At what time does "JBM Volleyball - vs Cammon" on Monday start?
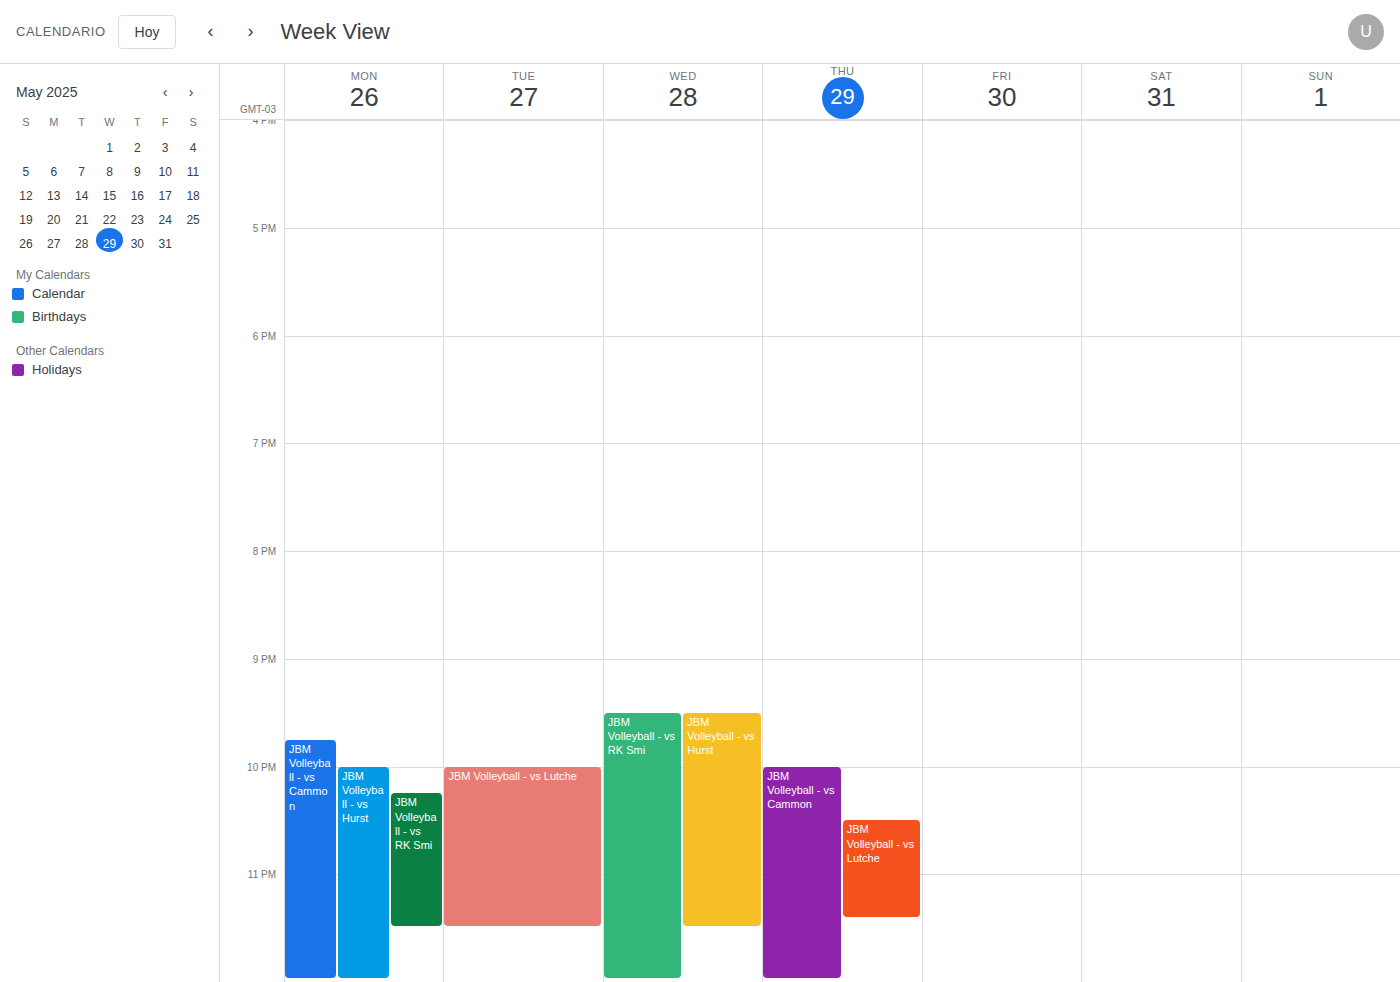
9:45 PM